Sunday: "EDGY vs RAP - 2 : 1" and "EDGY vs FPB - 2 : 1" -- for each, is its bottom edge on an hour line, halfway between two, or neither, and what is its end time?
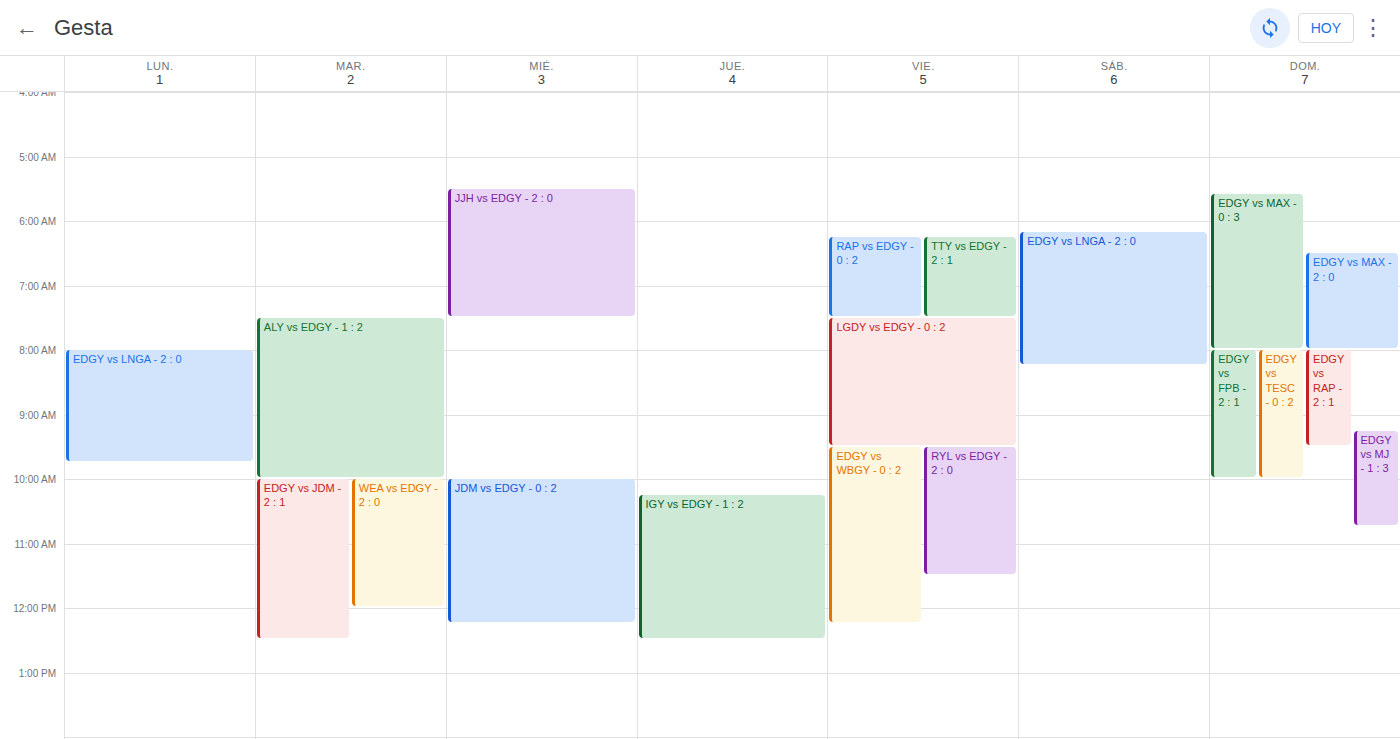
"EDGY vs RAP - 2 : 1": 9:30 AM, halfway between the 9 AM and 10 AM lines. "EDGY vs FPB - 2 : 1": 10:00 AM, exactly on the 10 AM line.